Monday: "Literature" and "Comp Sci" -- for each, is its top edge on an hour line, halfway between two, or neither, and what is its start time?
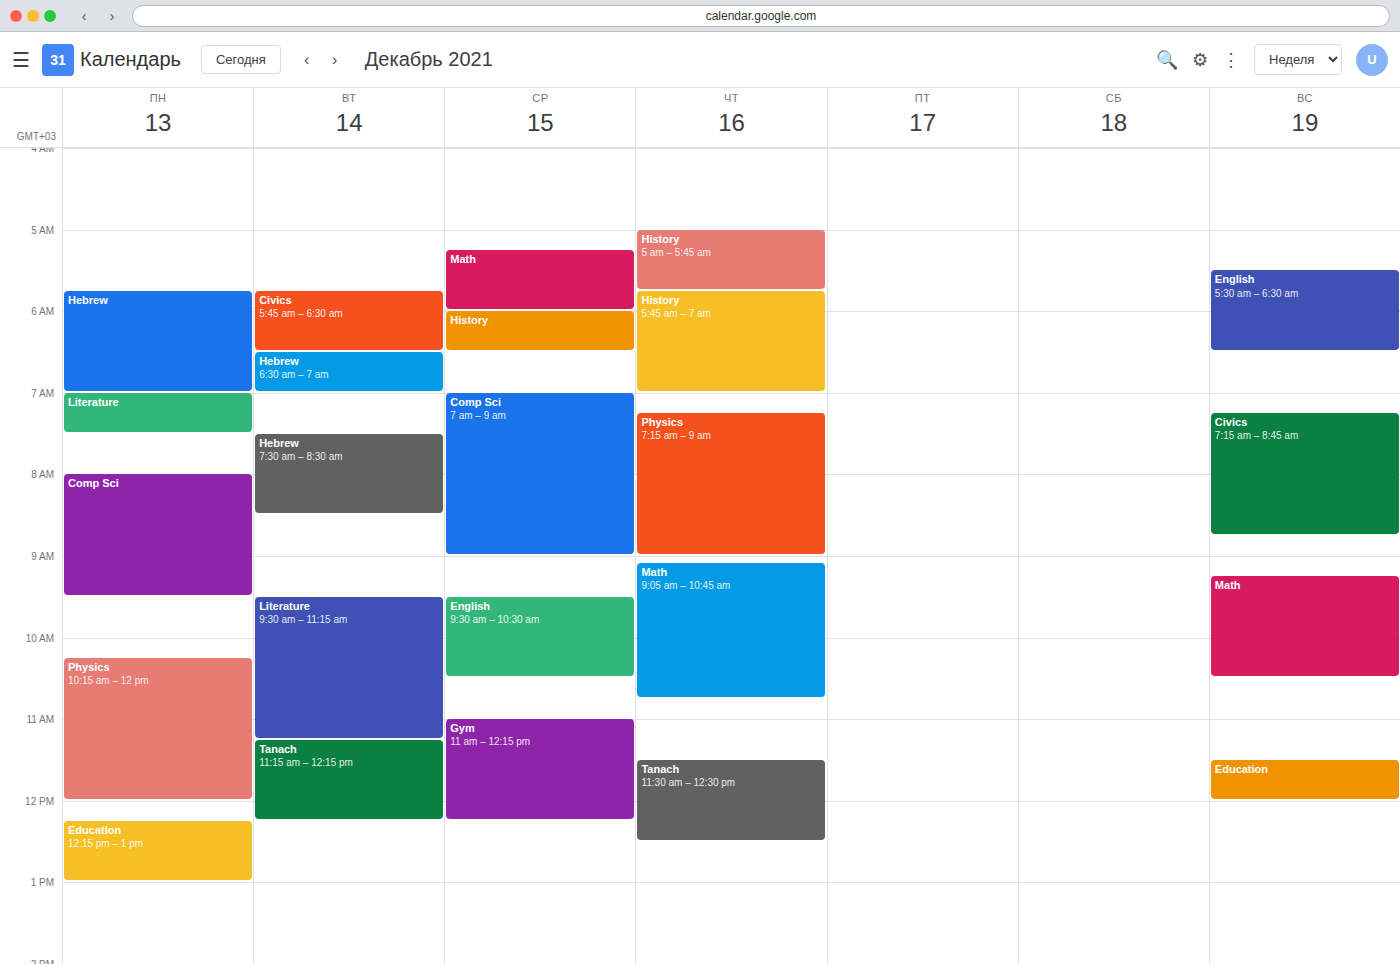
"Literature": 07:00, exactly on the 07:00 line. "Comp Sci": 08:00, exactly on the 08:00 line.